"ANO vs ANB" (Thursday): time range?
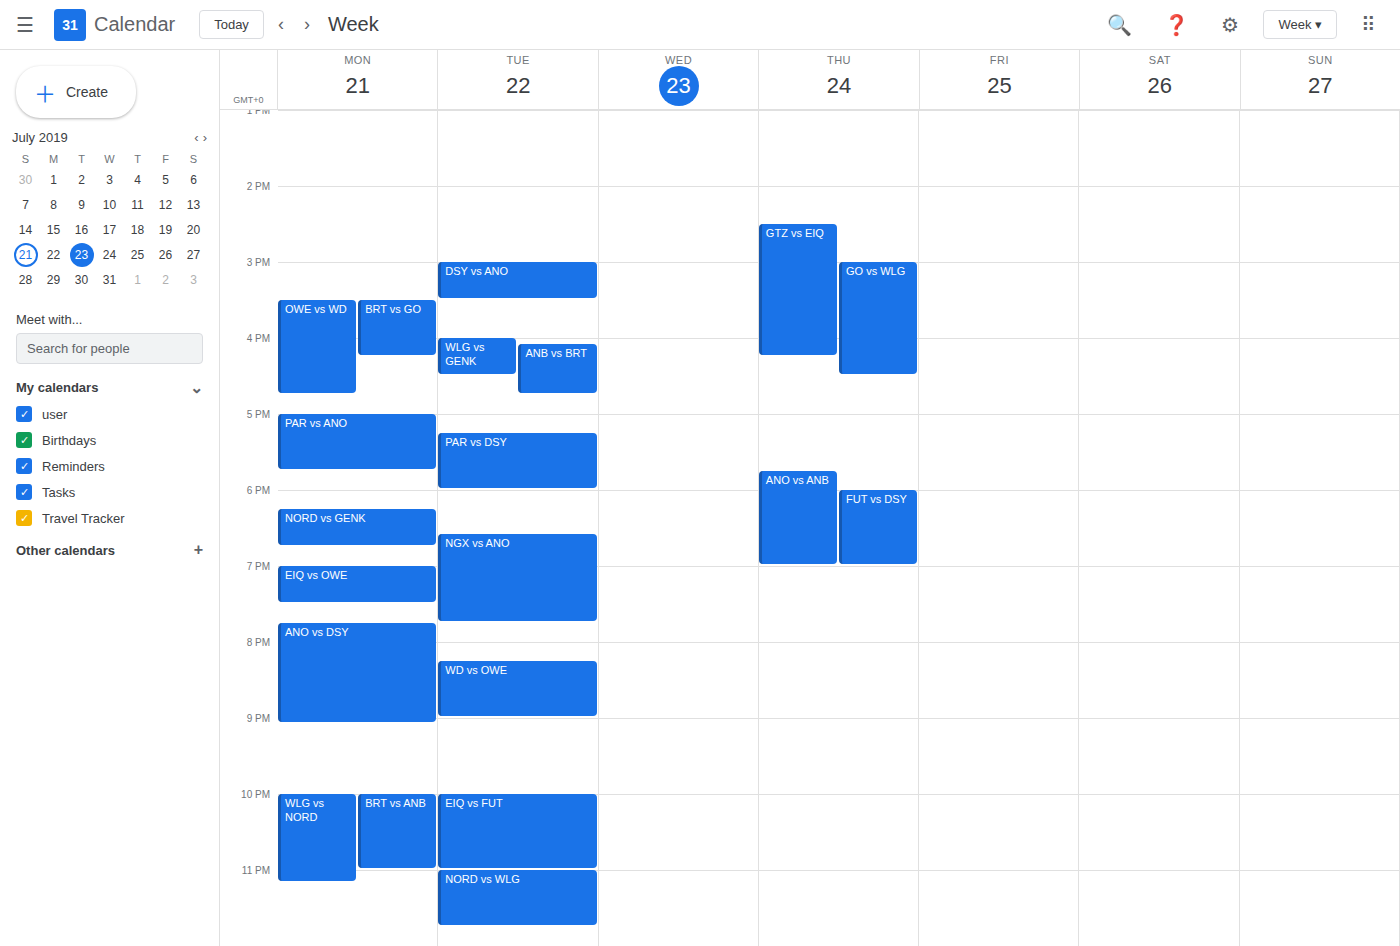
5:45 PM to 7:00 PM